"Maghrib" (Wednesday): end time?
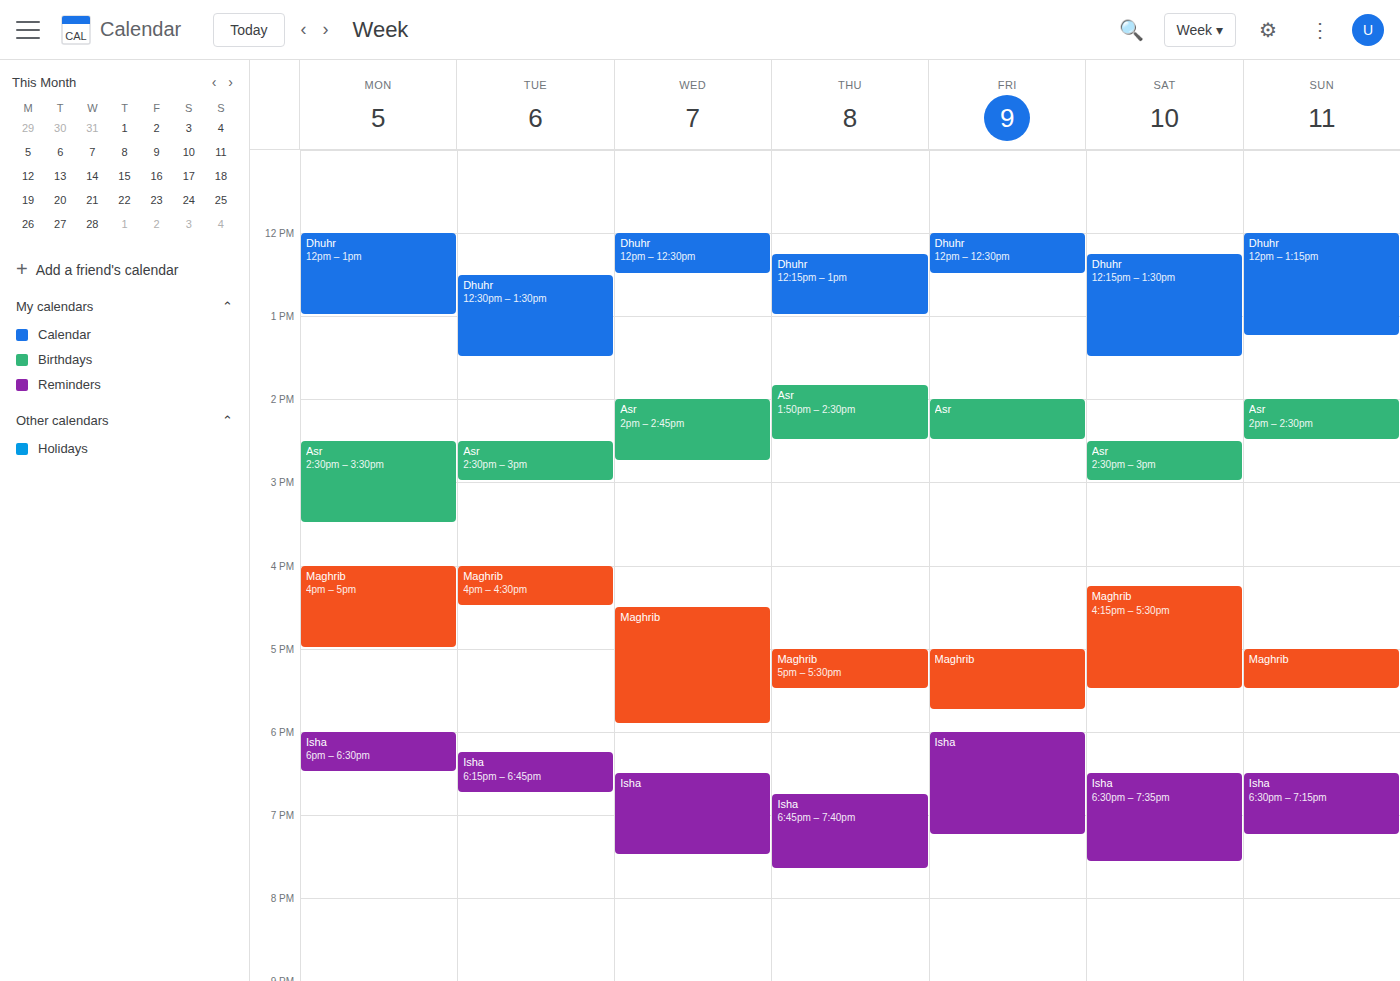
5:55 PM